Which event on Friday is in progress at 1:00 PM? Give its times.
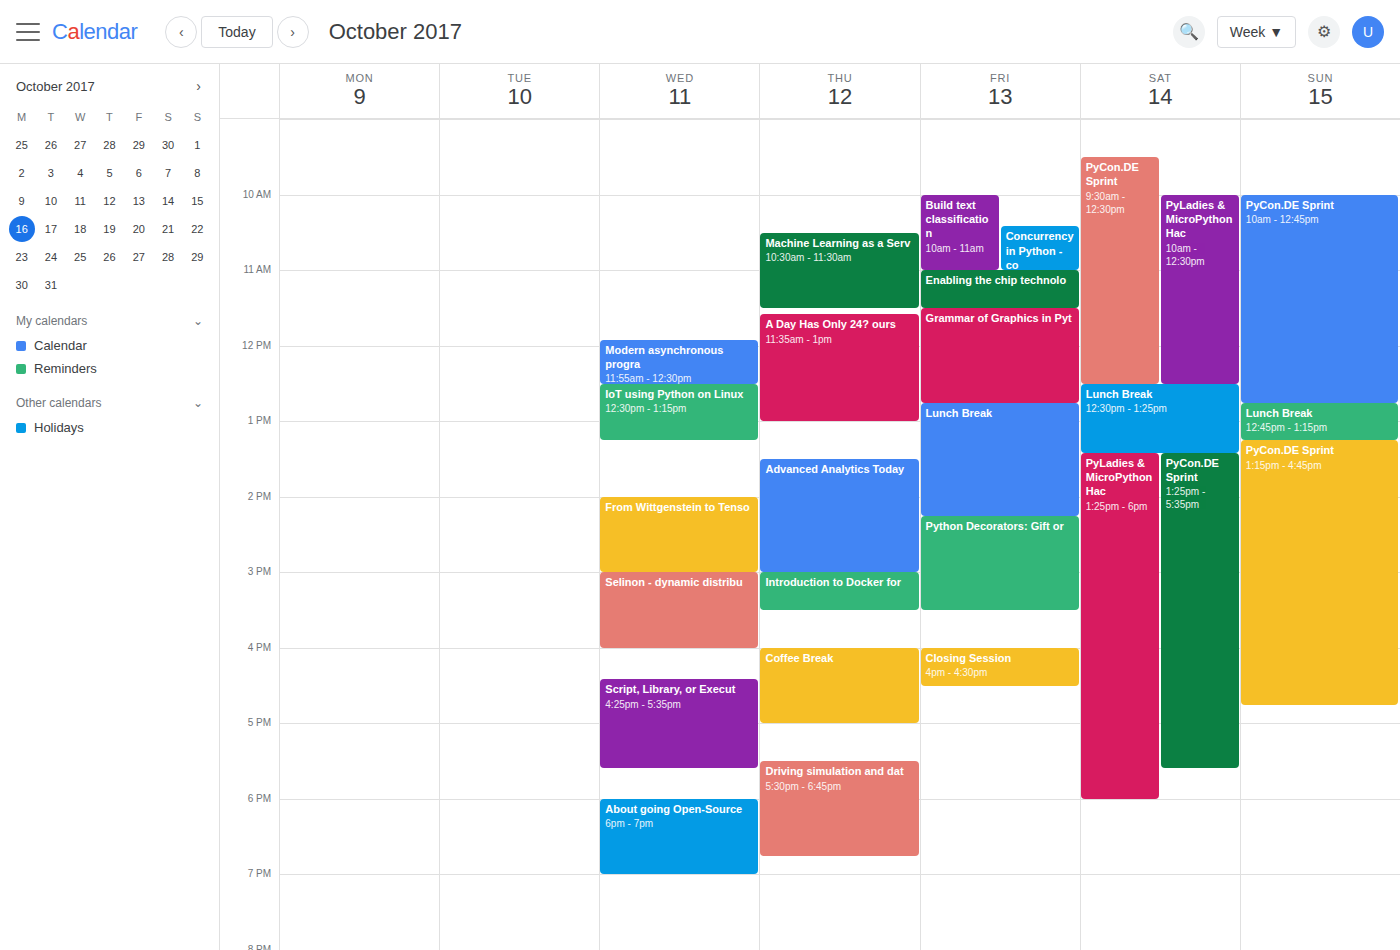
"Lunch Break", 12:45 PM to 2:15 PM